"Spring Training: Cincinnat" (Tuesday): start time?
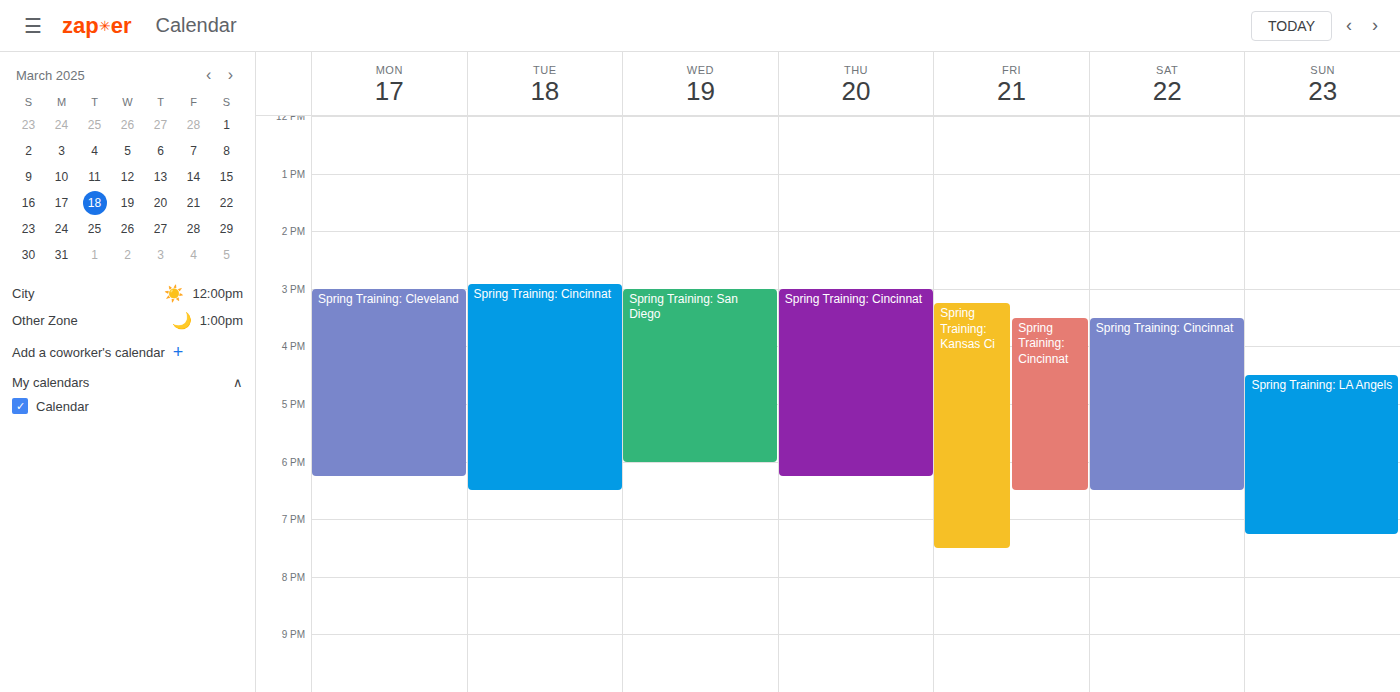
2:55 PM